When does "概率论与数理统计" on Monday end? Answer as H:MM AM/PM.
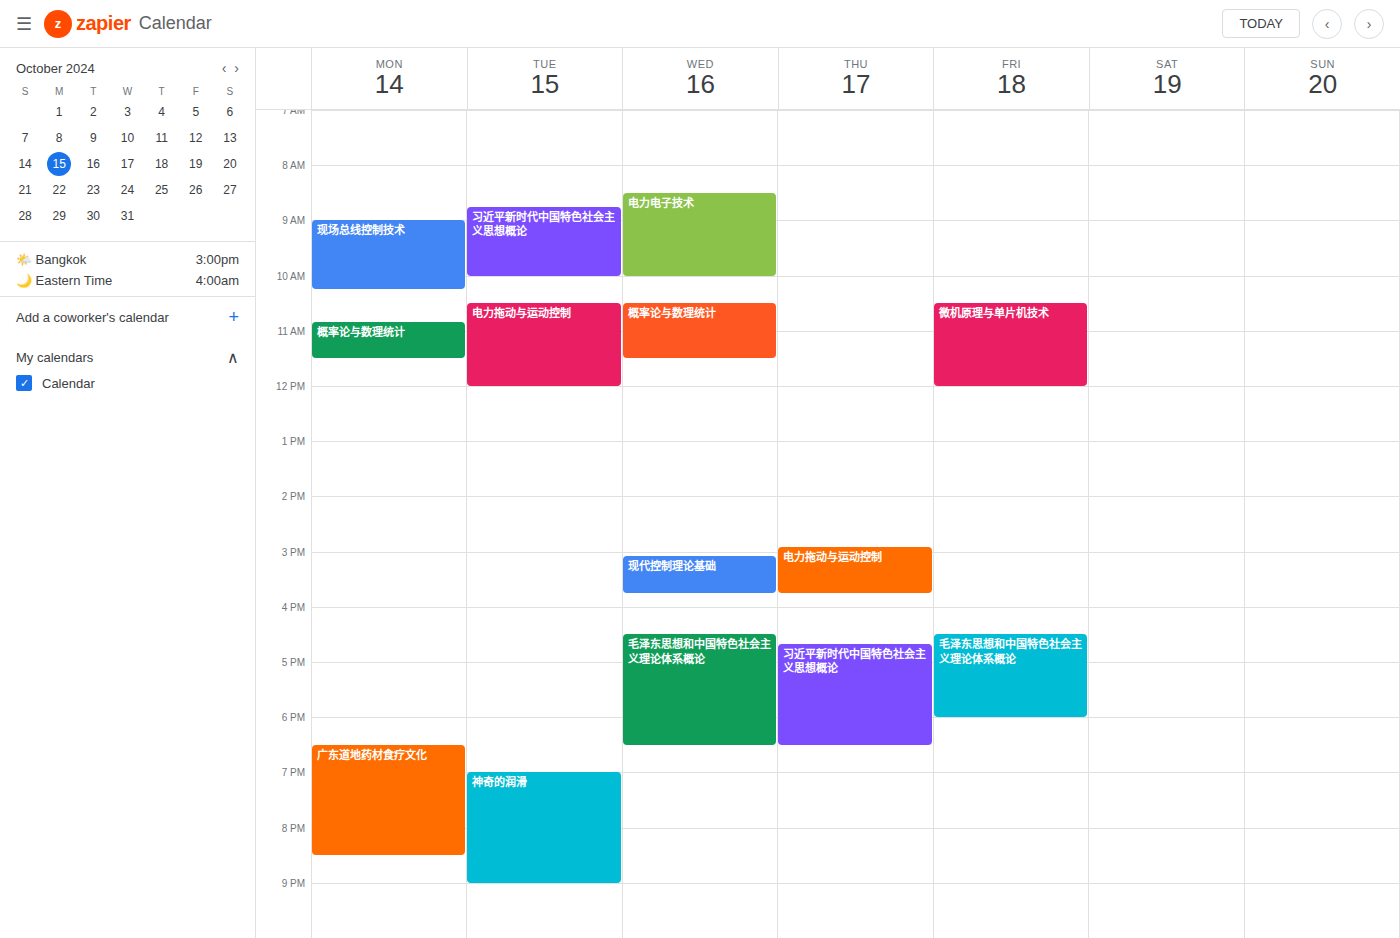
11:30 AM